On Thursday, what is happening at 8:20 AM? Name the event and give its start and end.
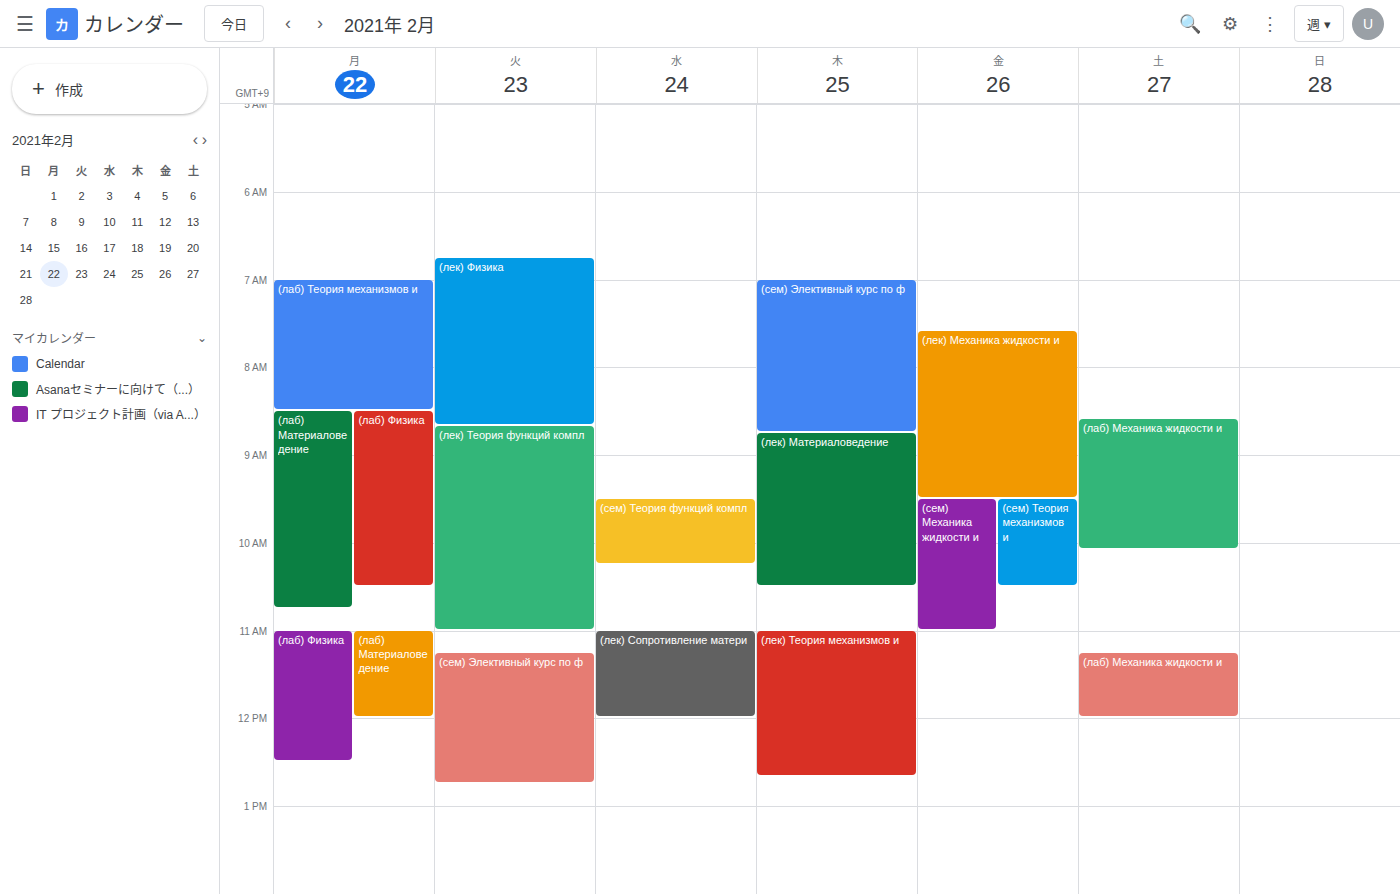
"(сем) Элективный курс по ф", 7:00 AM to 8:45 AM